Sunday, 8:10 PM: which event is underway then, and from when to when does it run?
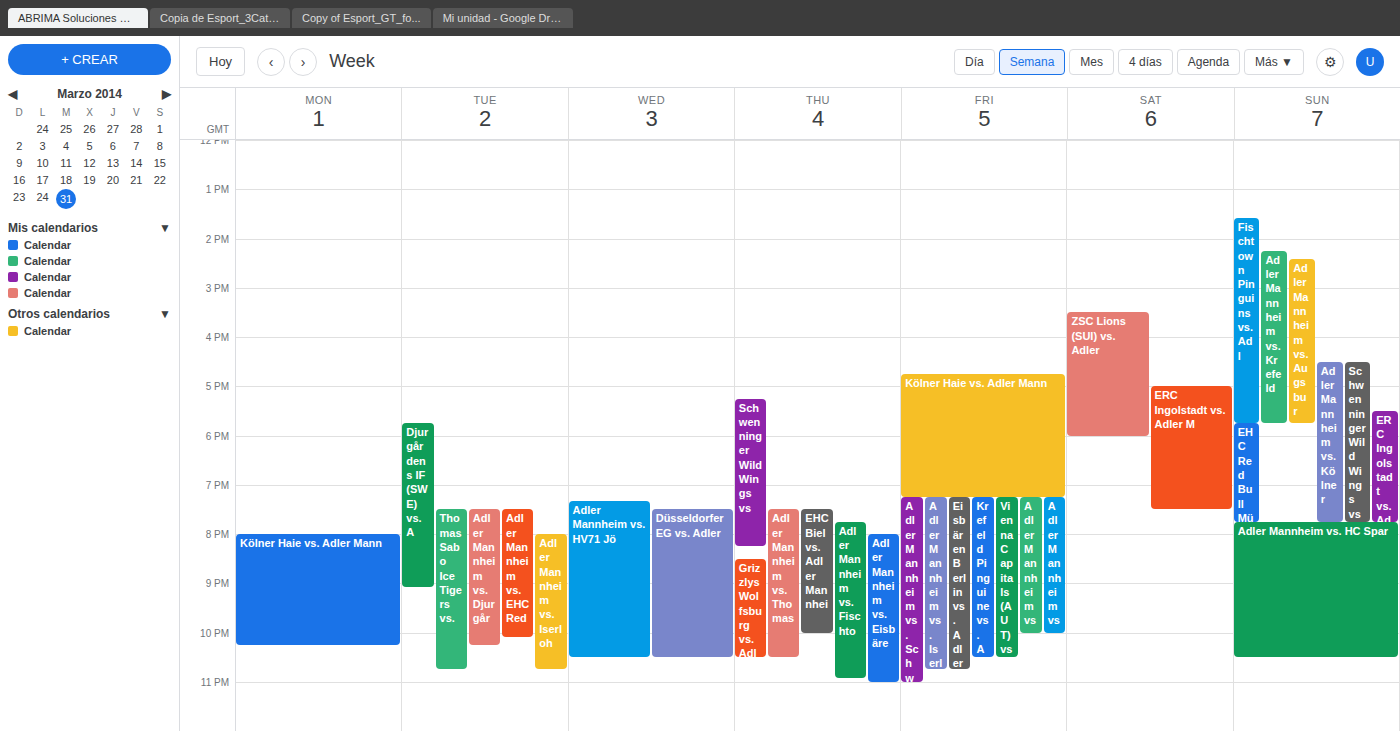
"Adler Mannheim vs. HC Spar", 7:45 PM to 10:30 PM